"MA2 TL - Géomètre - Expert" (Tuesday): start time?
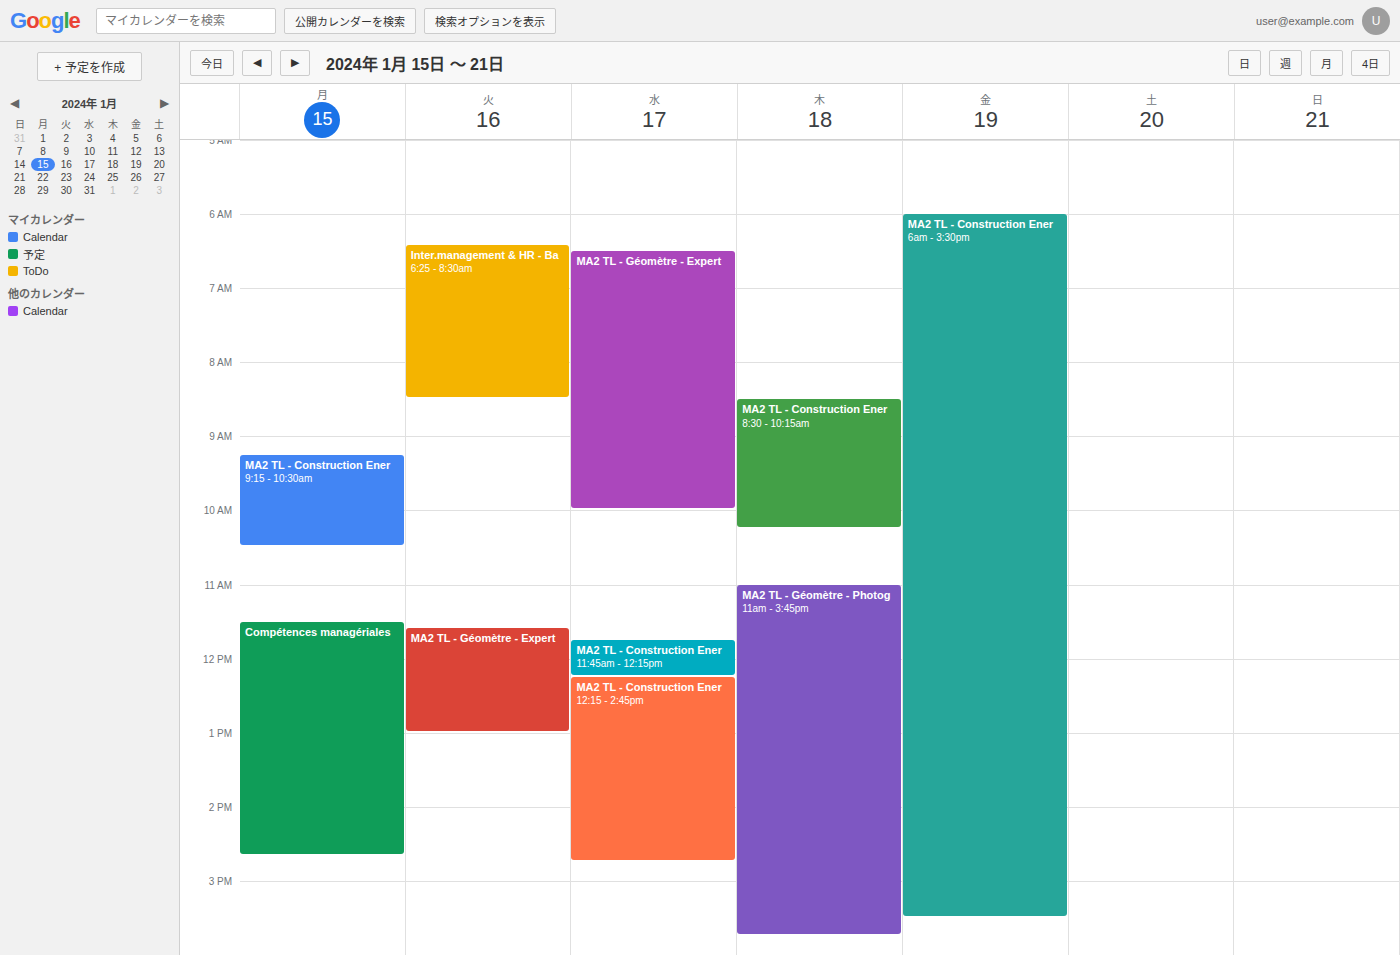
11:35